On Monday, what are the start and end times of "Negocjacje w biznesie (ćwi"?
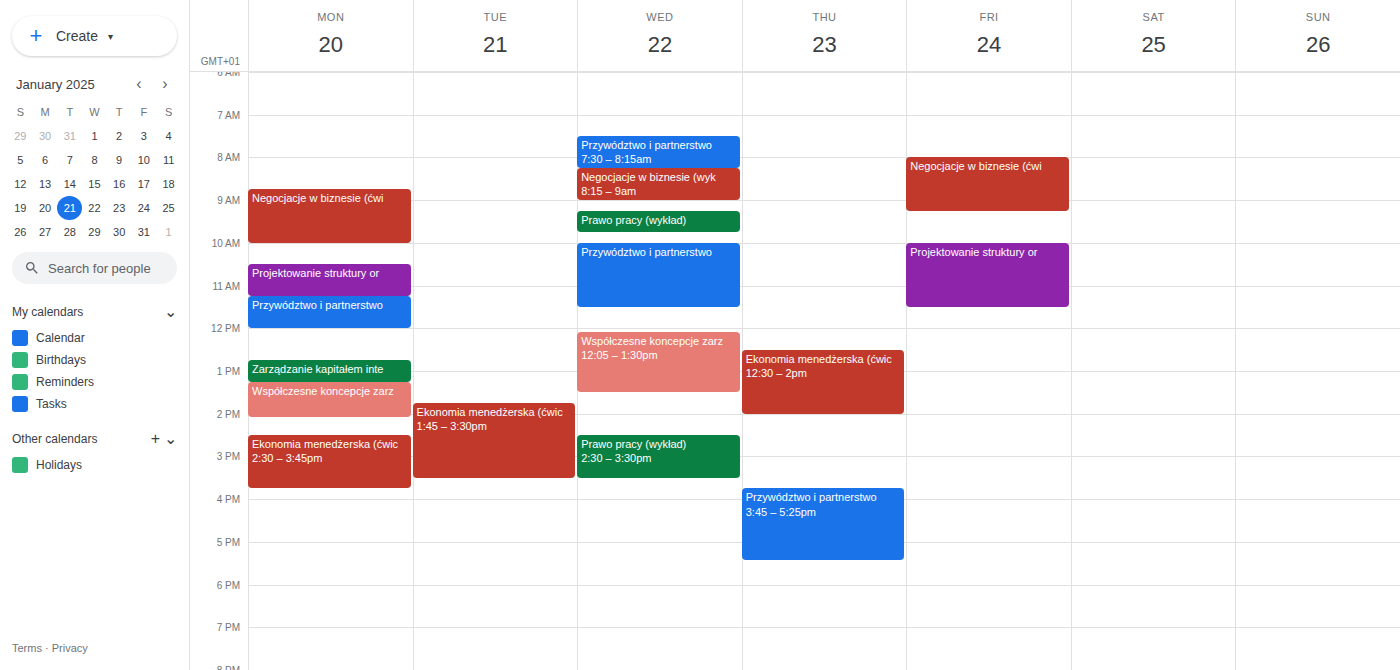
8:45 AM to 10:00 AM